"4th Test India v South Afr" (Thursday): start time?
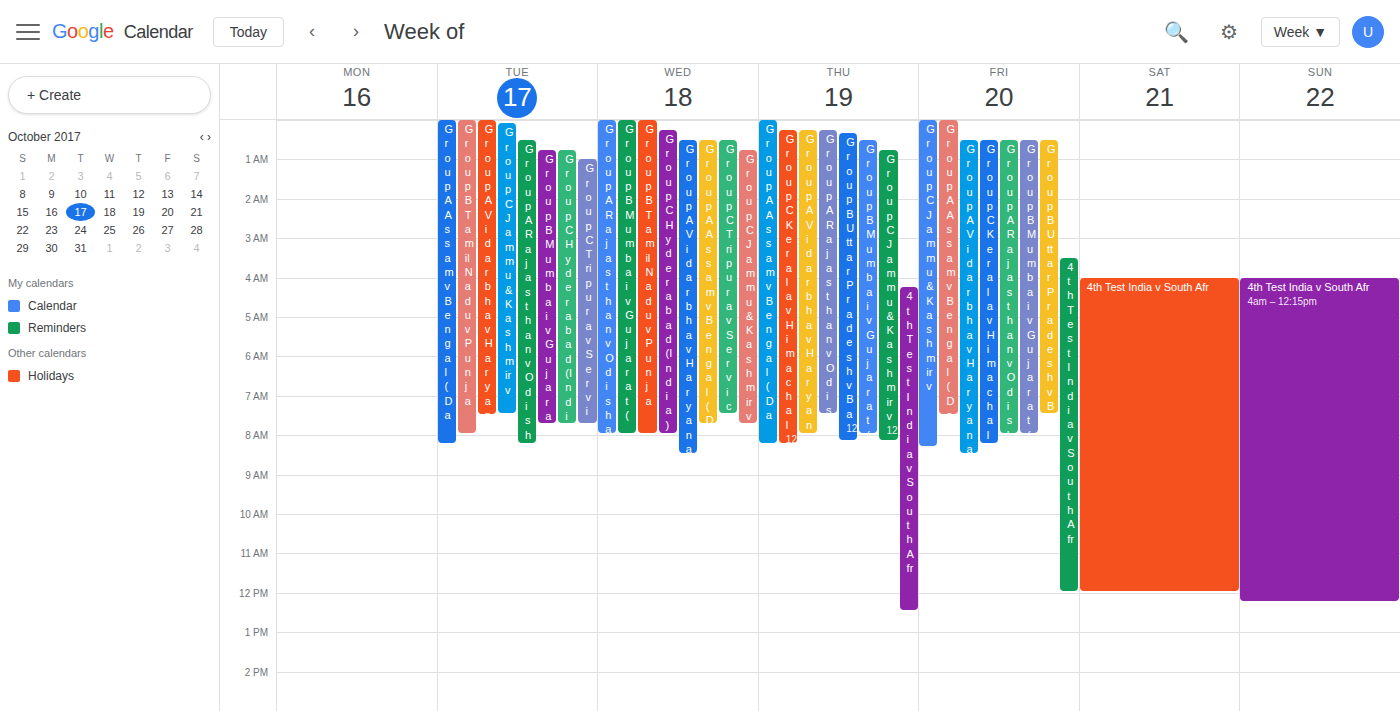
4:15 AM